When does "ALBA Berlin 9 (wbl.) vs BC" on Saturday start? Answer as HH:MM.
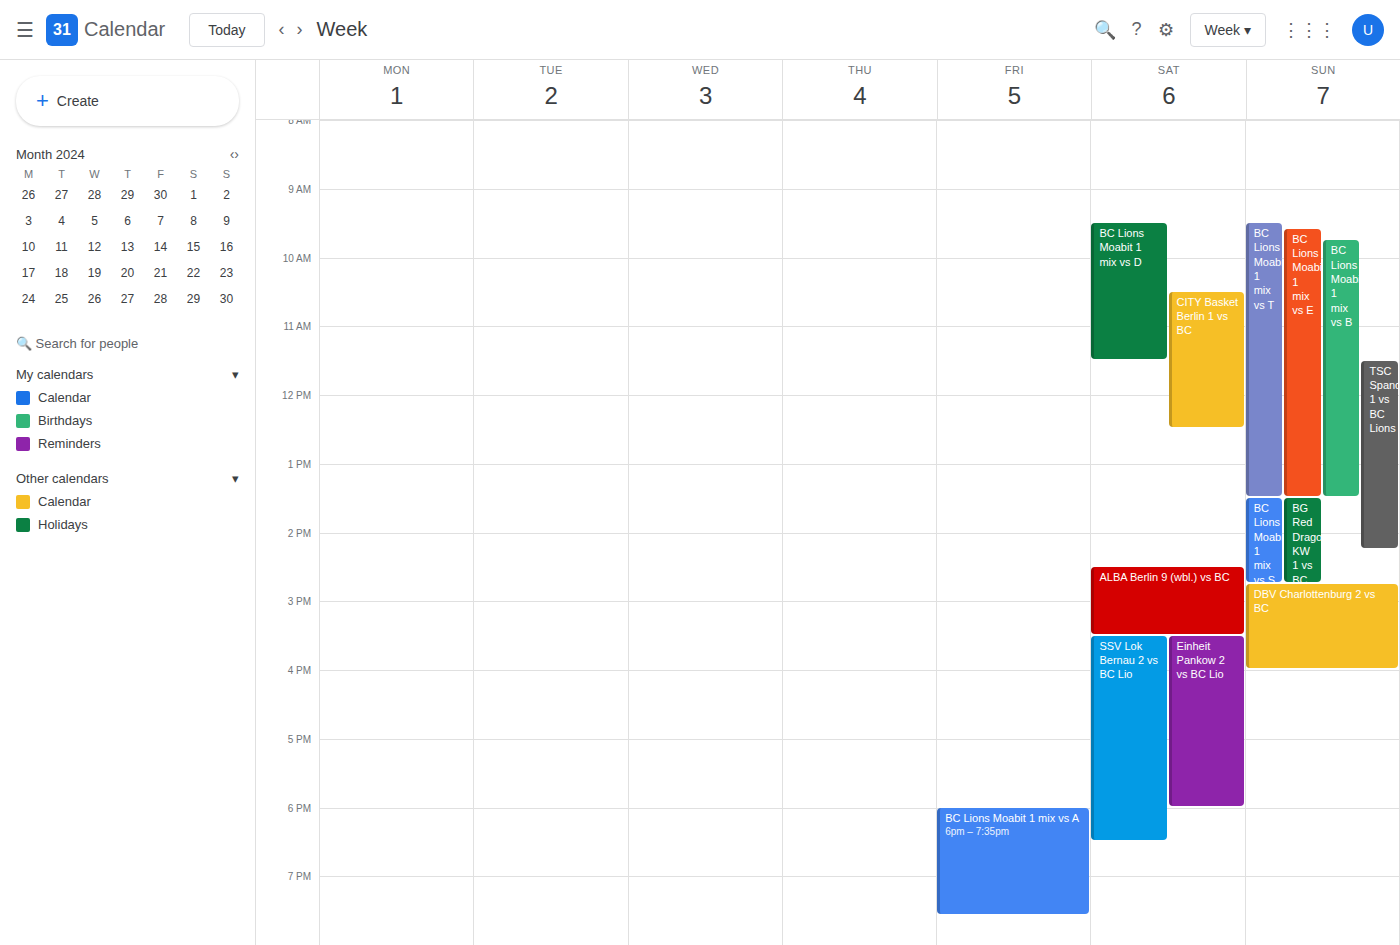
14:30